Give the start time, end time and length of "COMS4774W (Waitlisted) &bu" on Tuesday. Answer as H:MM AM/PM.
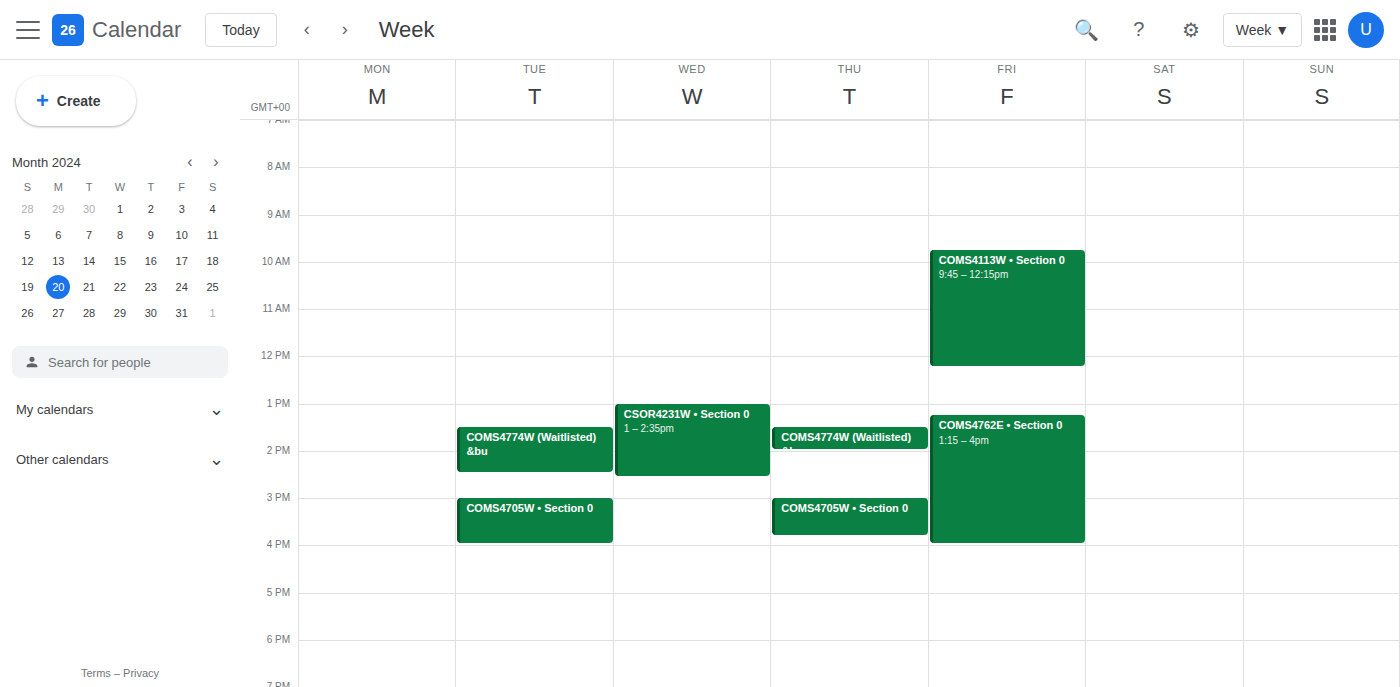
1:30 PM to 2:30 PM, 1 hour